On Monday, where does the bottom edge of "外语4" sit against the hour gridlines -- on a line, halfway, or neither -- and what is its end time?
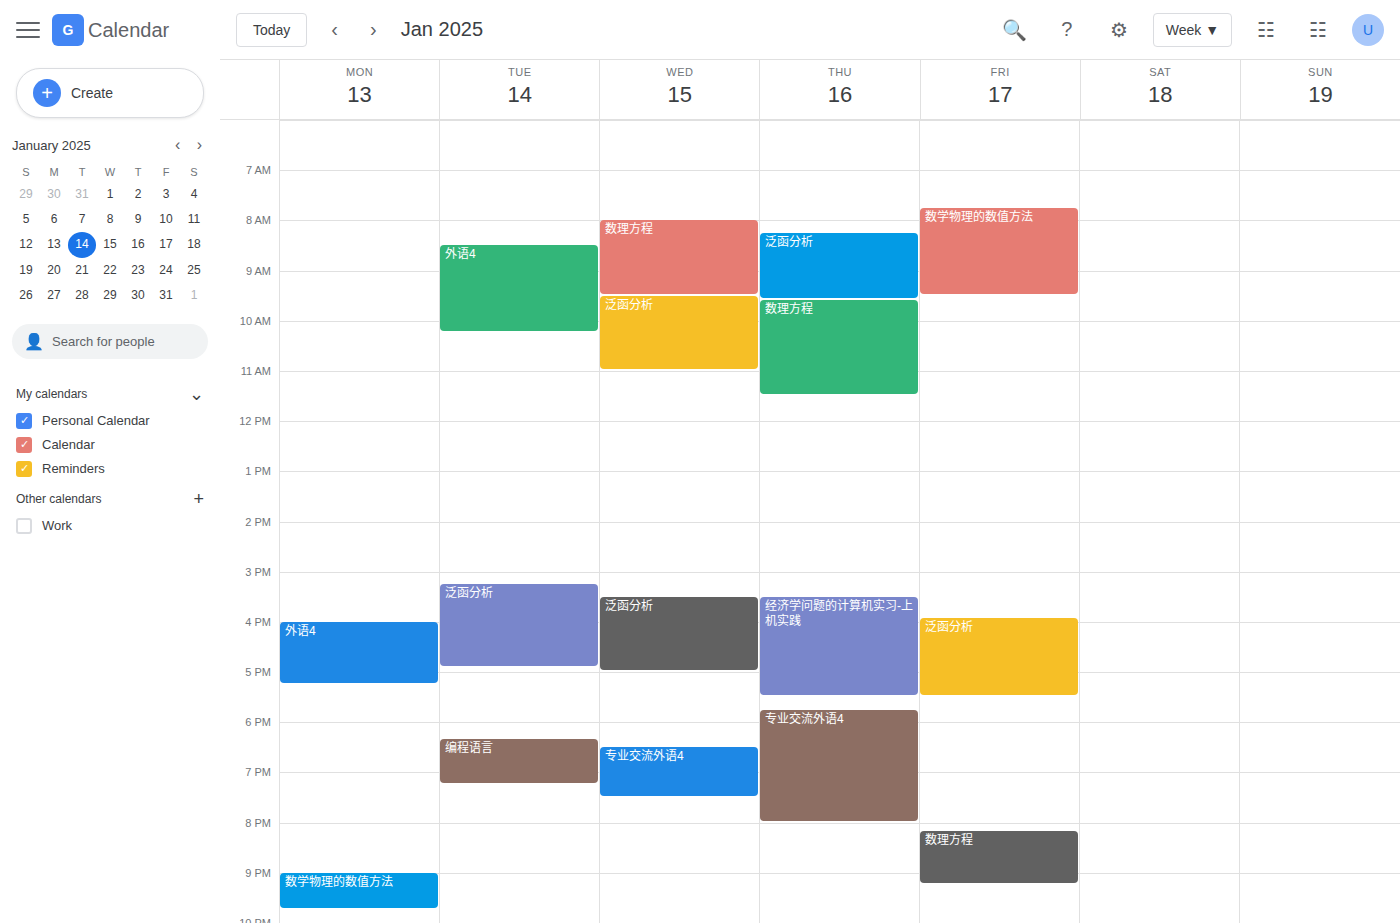
5:15 PM -- neither: a quarter of the way from the 5 PM line to the 6 PM line.